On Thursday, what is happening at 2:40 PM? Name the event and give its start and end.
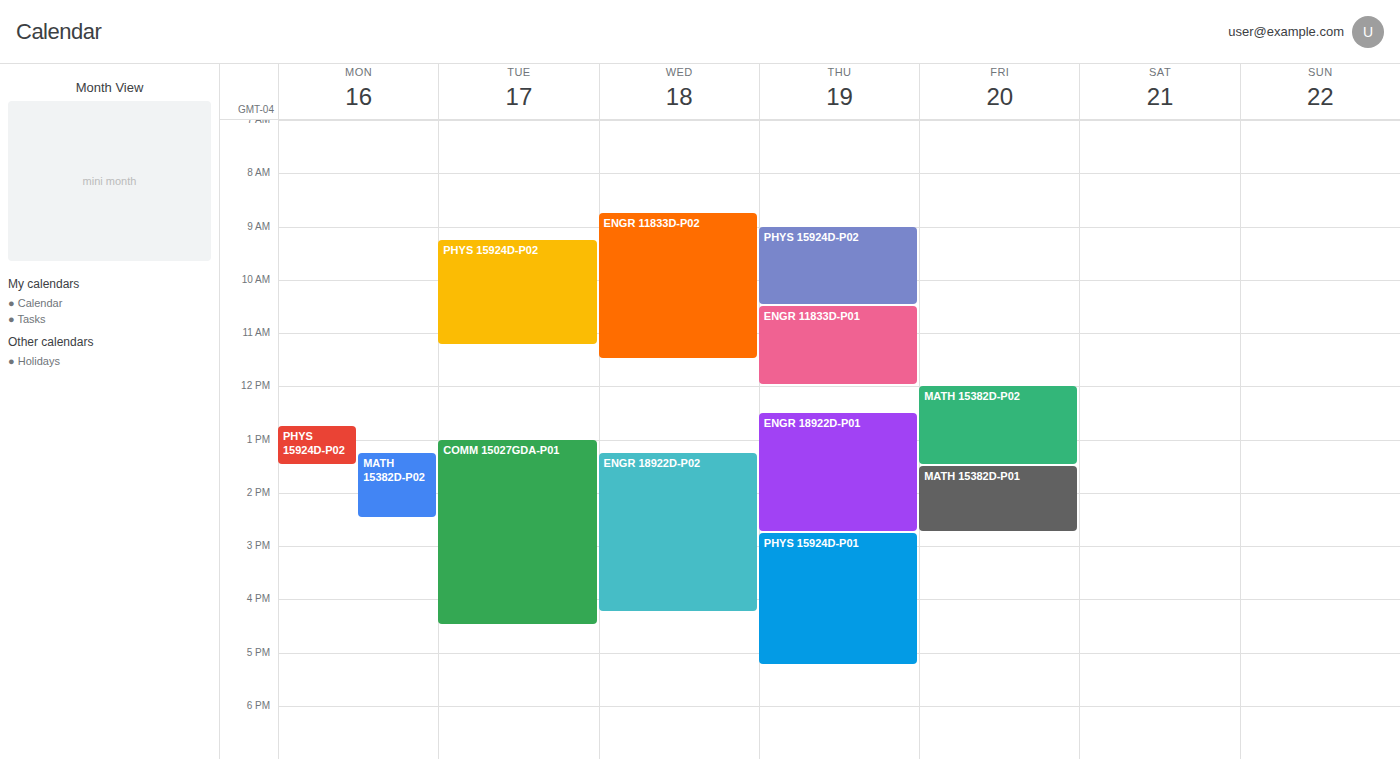
"ENGR 18922D-P01", 12:30 PM to 2:45 PM